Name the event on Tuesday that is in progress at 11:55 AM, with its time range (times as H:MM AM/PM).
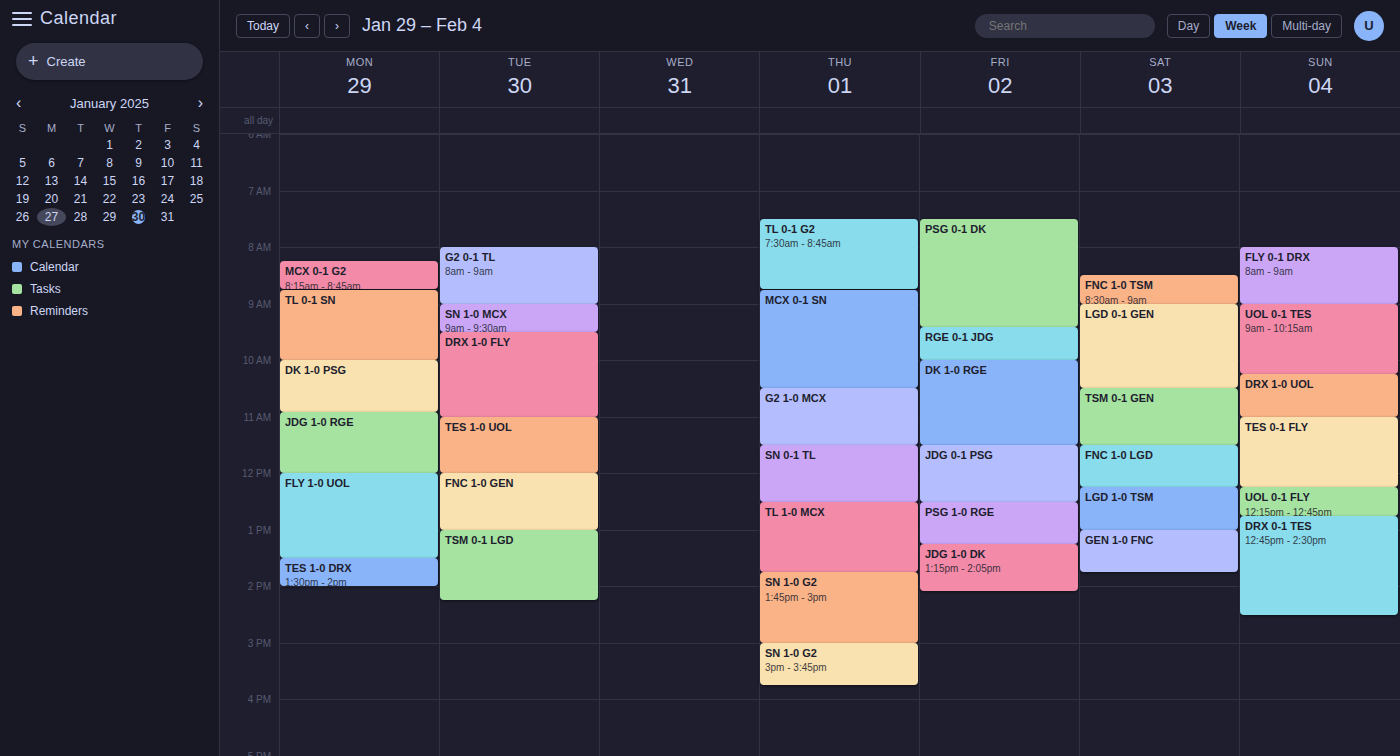
"TES 1-0 UOL", 11:00 AM to 12:00 PM